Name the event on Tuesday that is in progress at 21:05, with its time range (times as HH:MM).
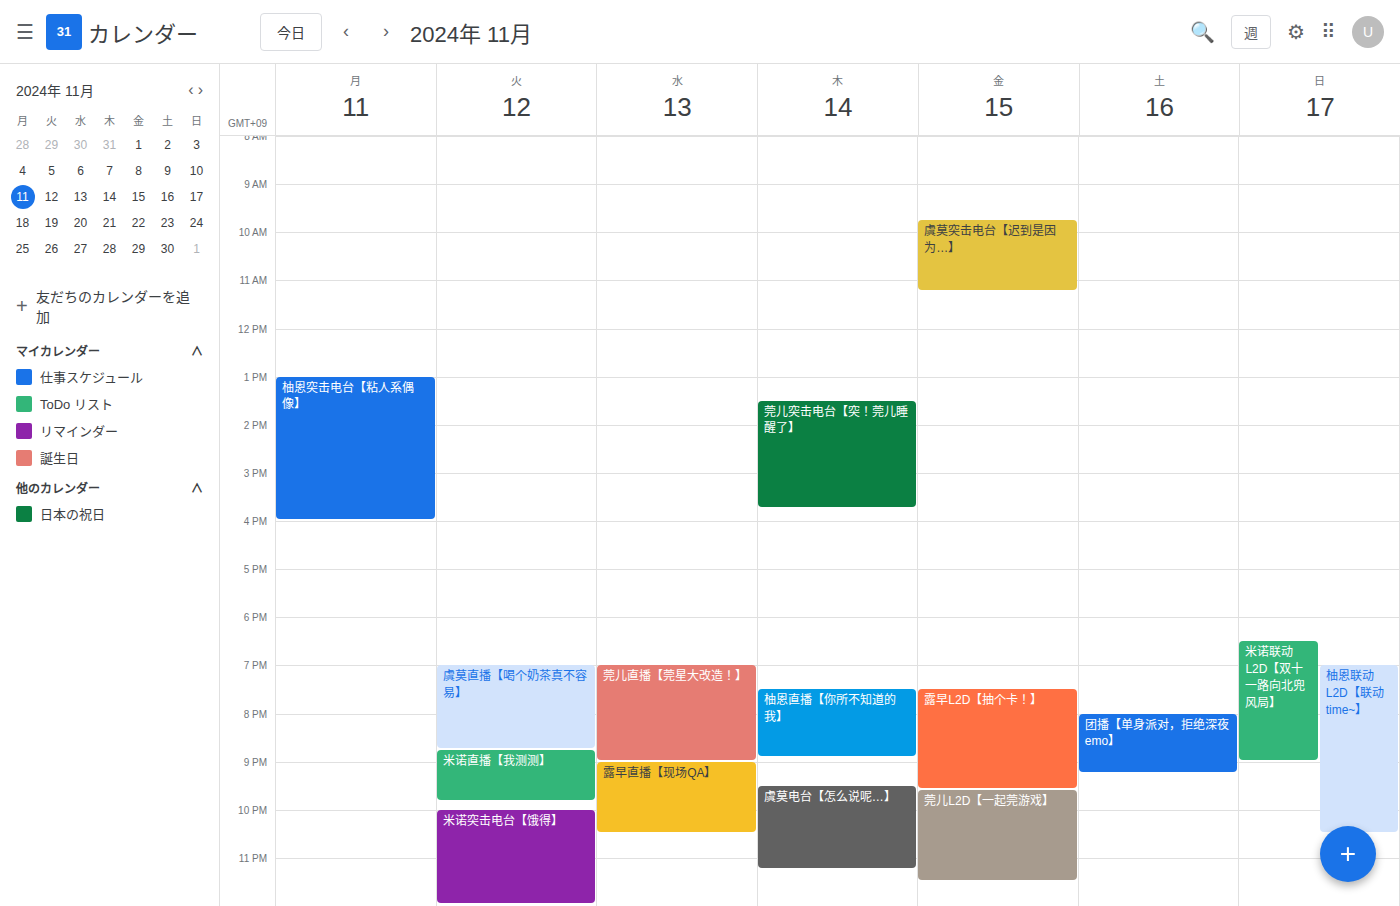
"米诺直播【我测测】", 20:45 to 21:50